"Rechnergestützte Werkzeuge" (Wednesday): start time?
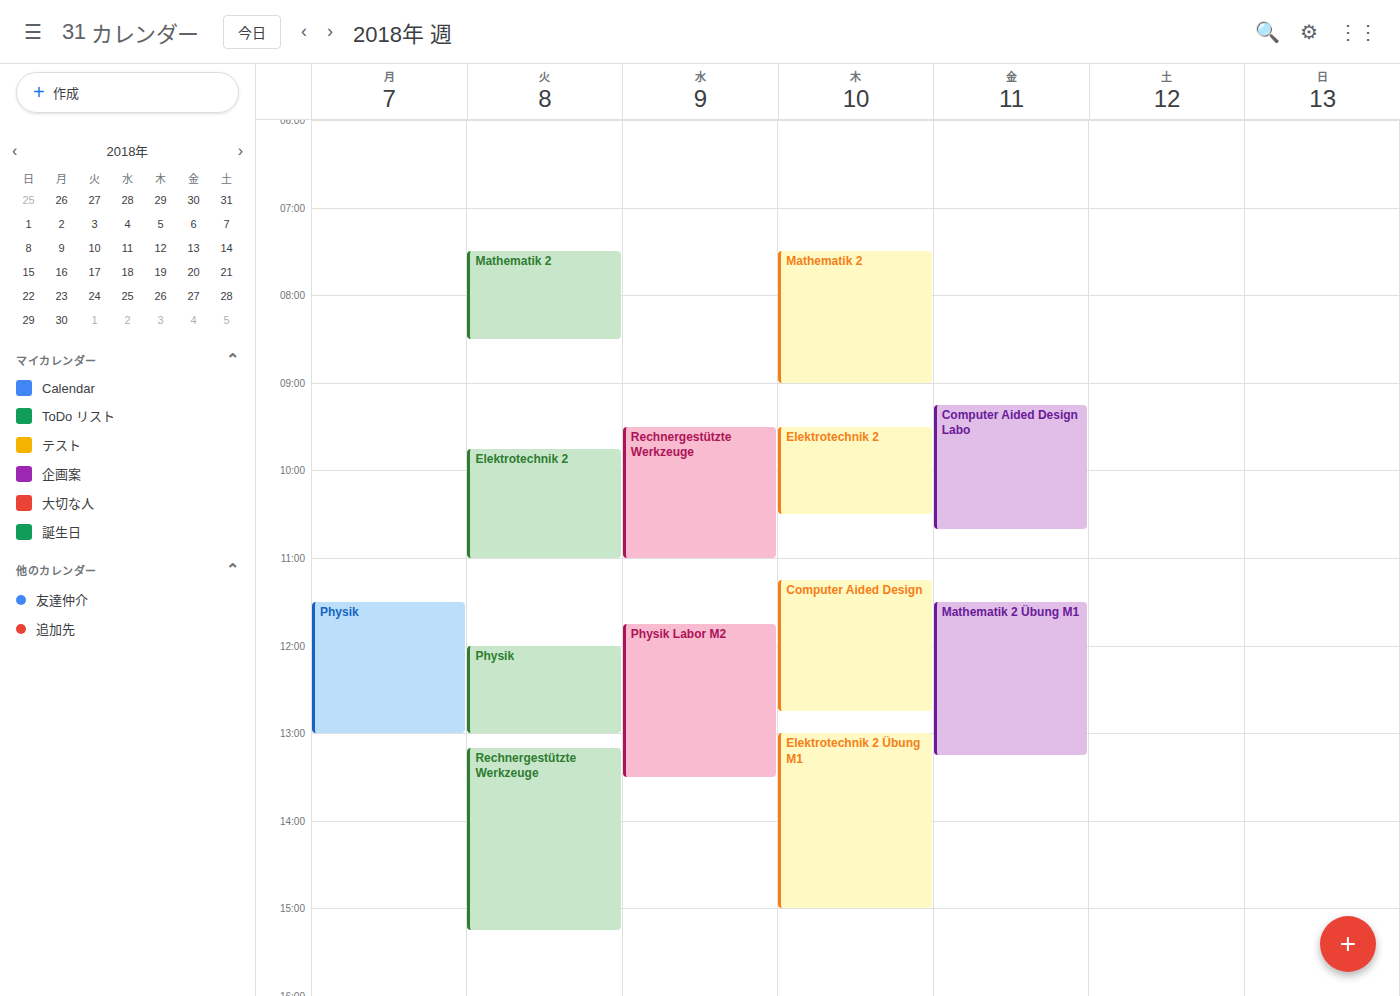
9:30 AM